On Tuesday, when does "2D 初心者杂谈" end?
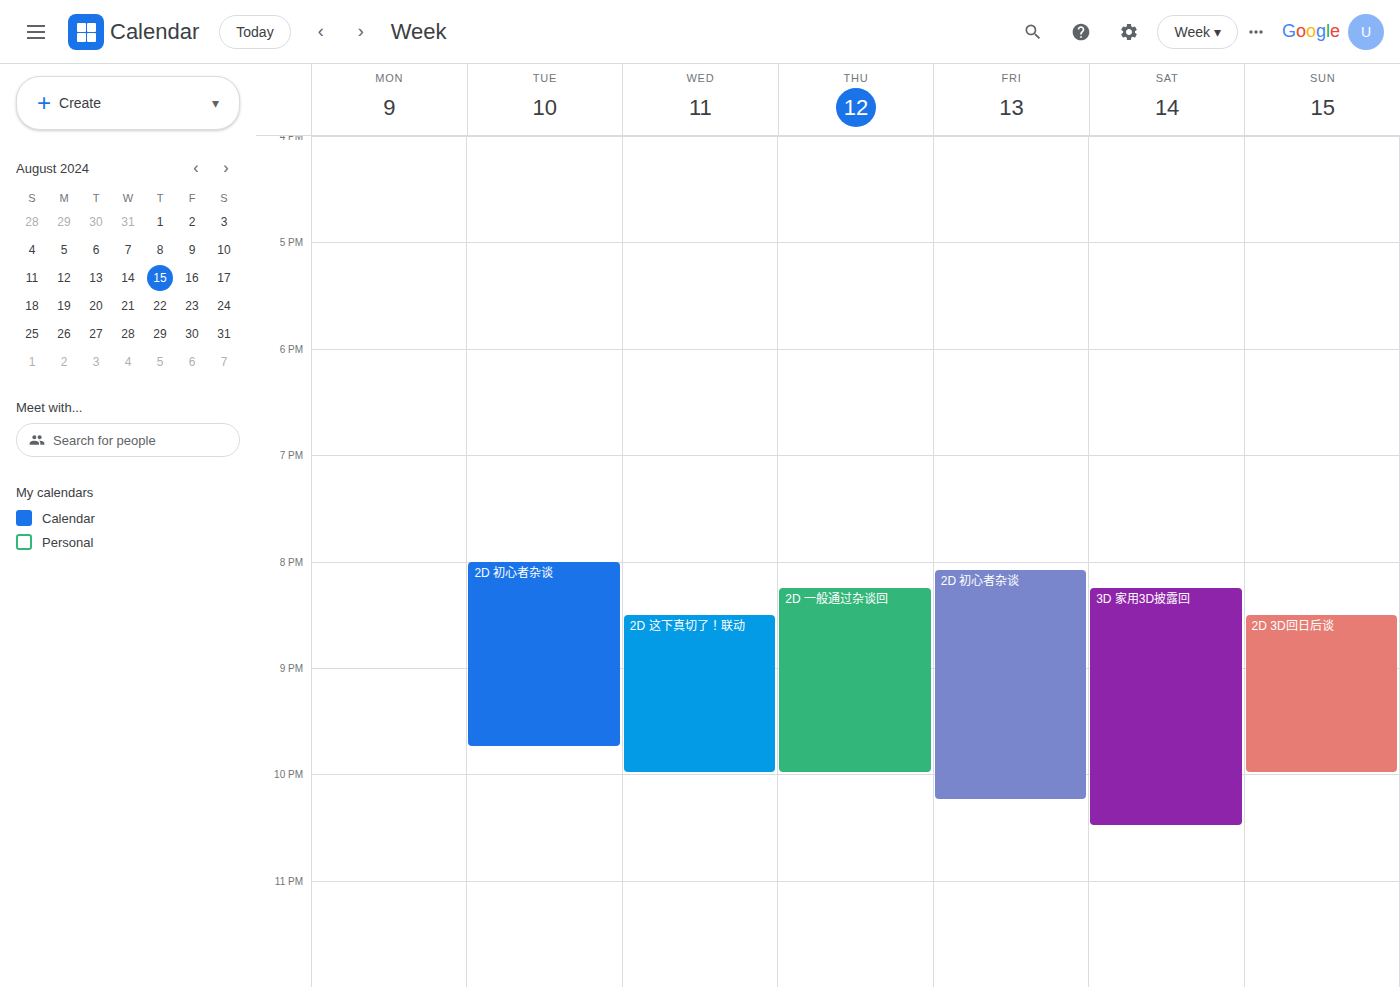
9:45 PM